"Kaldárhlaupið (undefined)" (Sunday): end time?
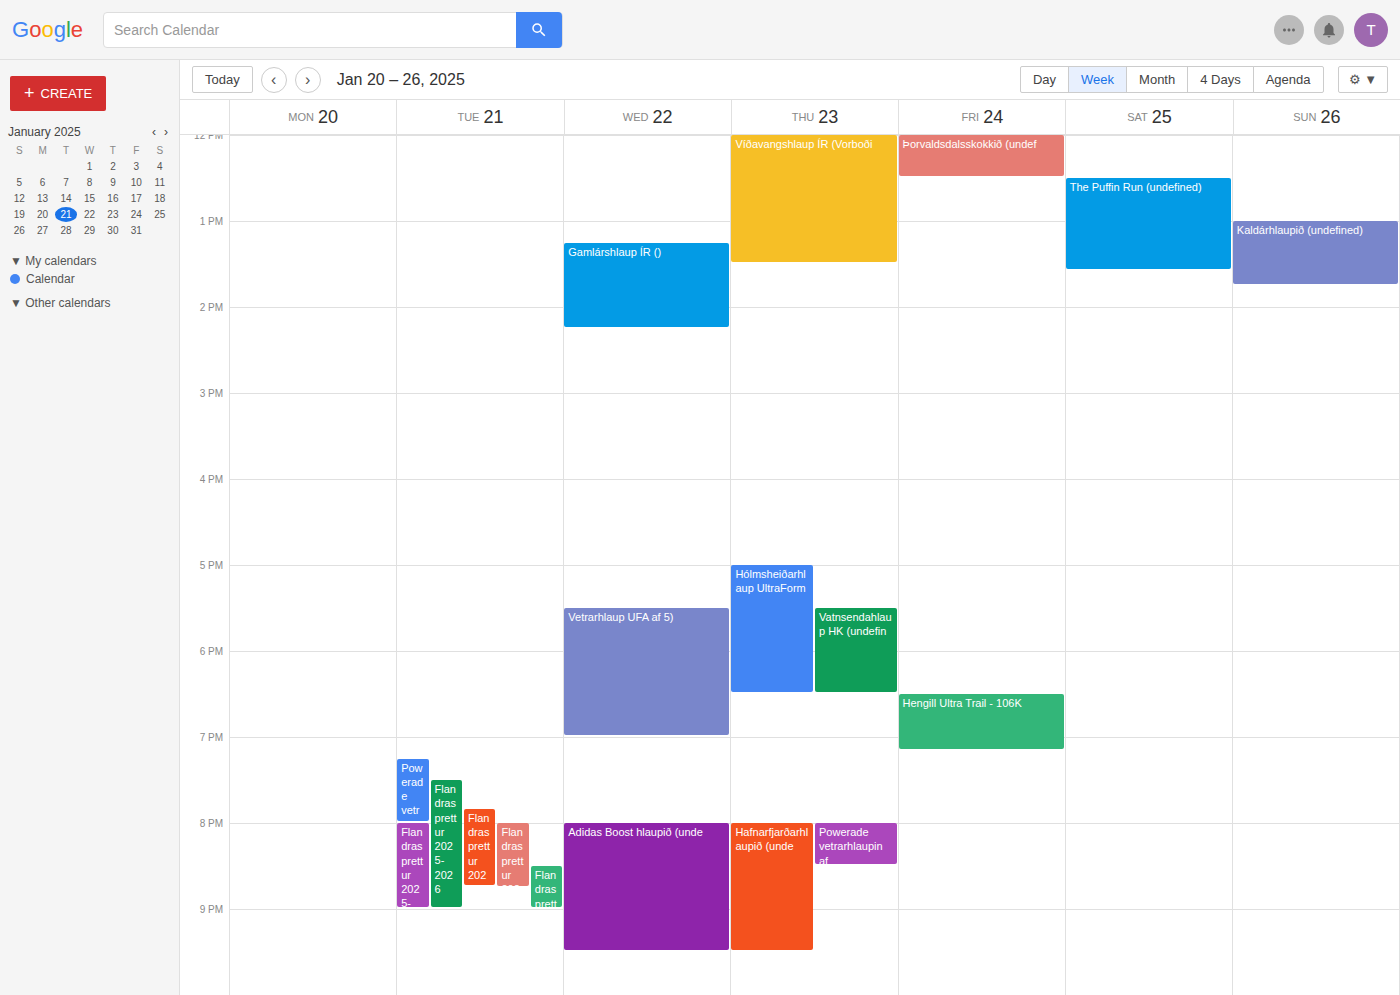
1:45 PM